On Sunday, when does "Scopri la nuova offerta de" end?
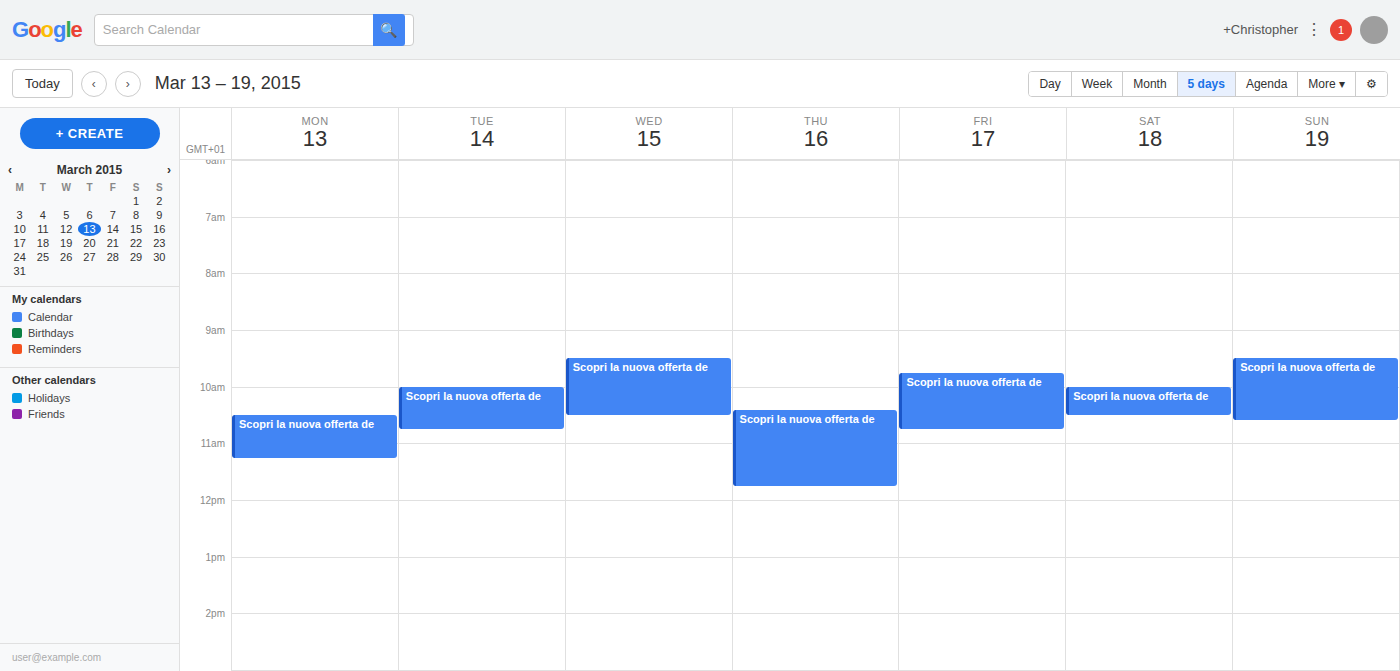
10:35 AM